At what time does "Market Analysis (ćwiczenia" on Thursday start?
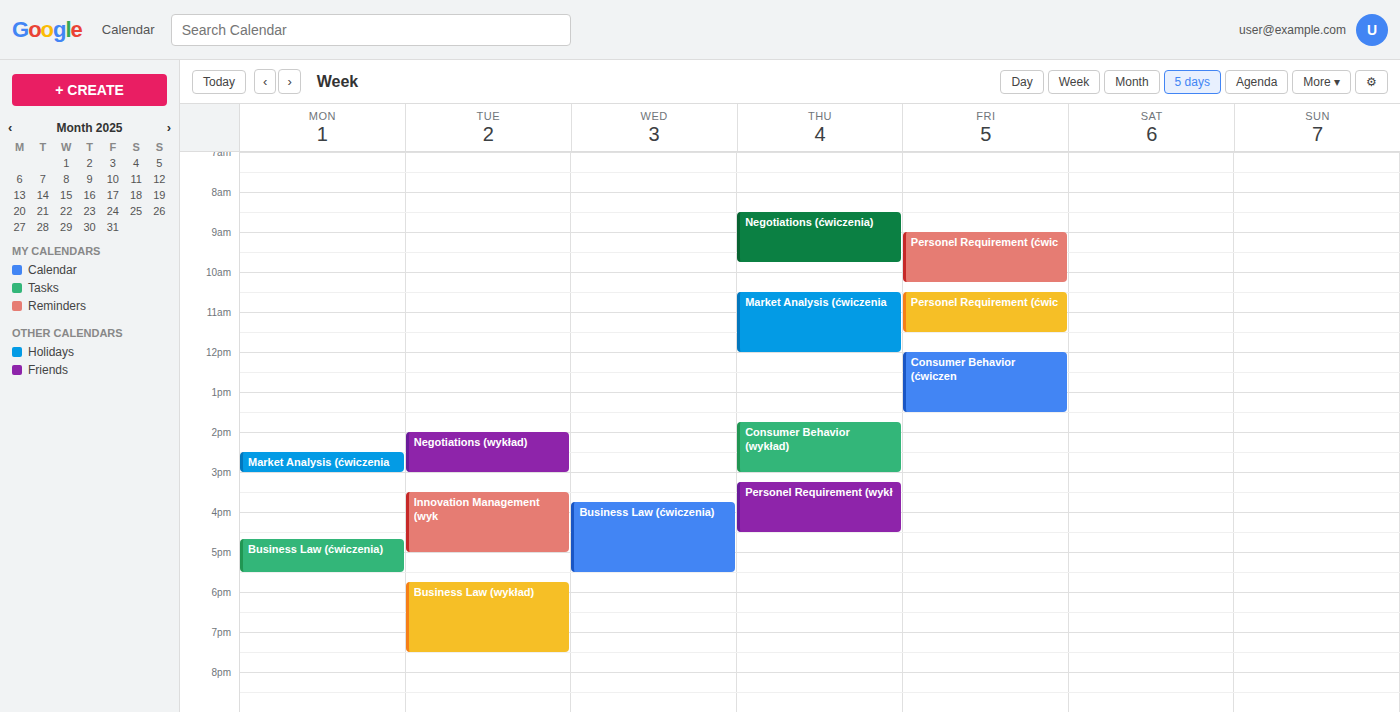
10:30